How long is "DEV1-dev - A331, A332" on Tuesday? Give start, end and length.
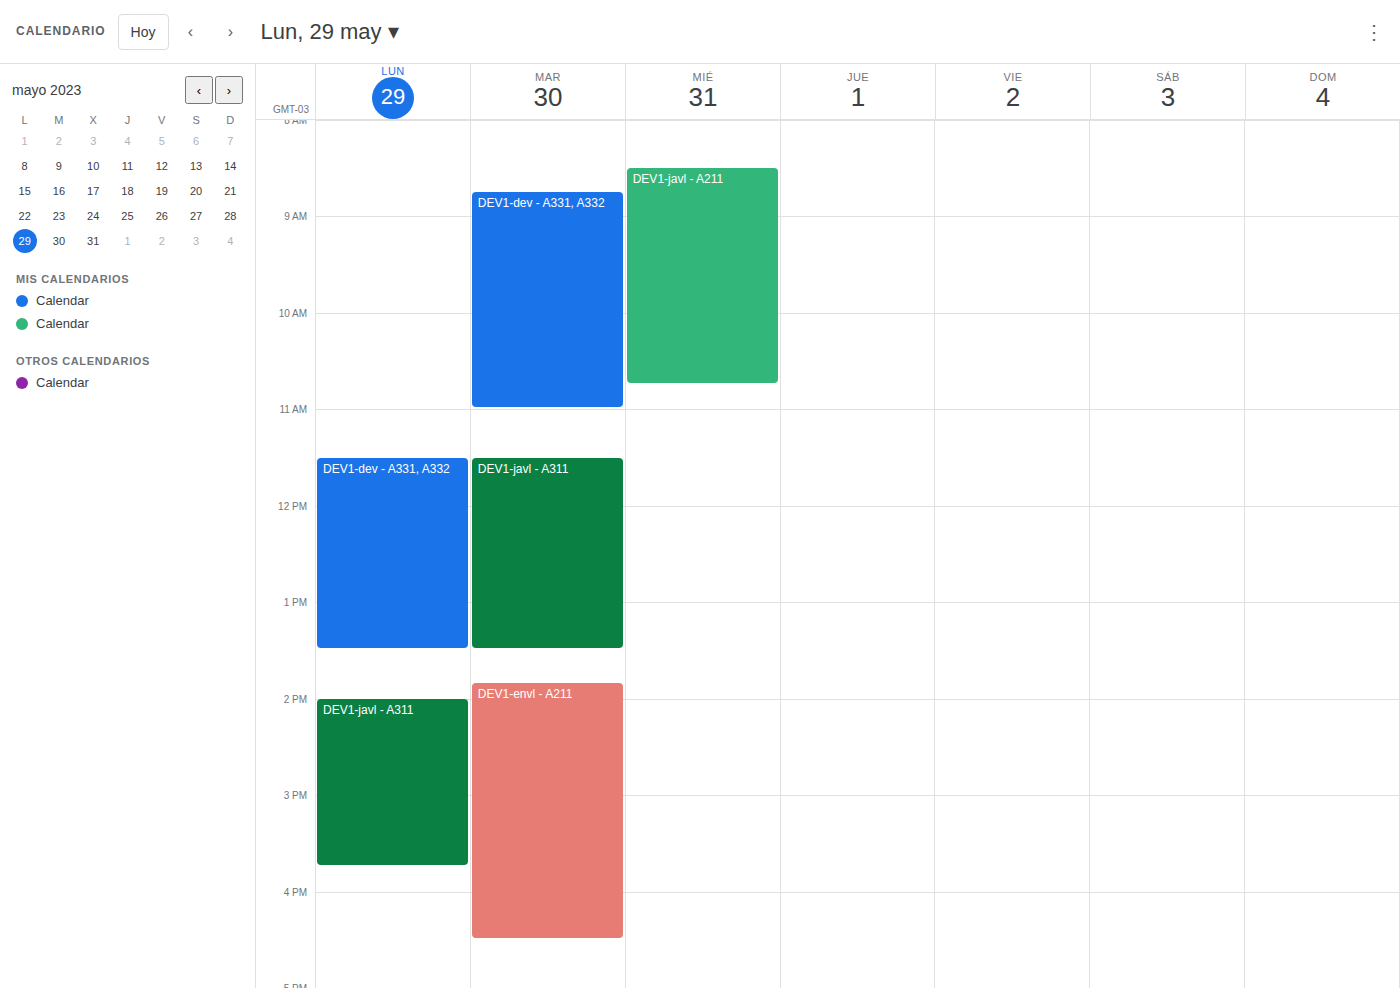
8:45 AM to 11:00 AM, 2 hours 15 minutes